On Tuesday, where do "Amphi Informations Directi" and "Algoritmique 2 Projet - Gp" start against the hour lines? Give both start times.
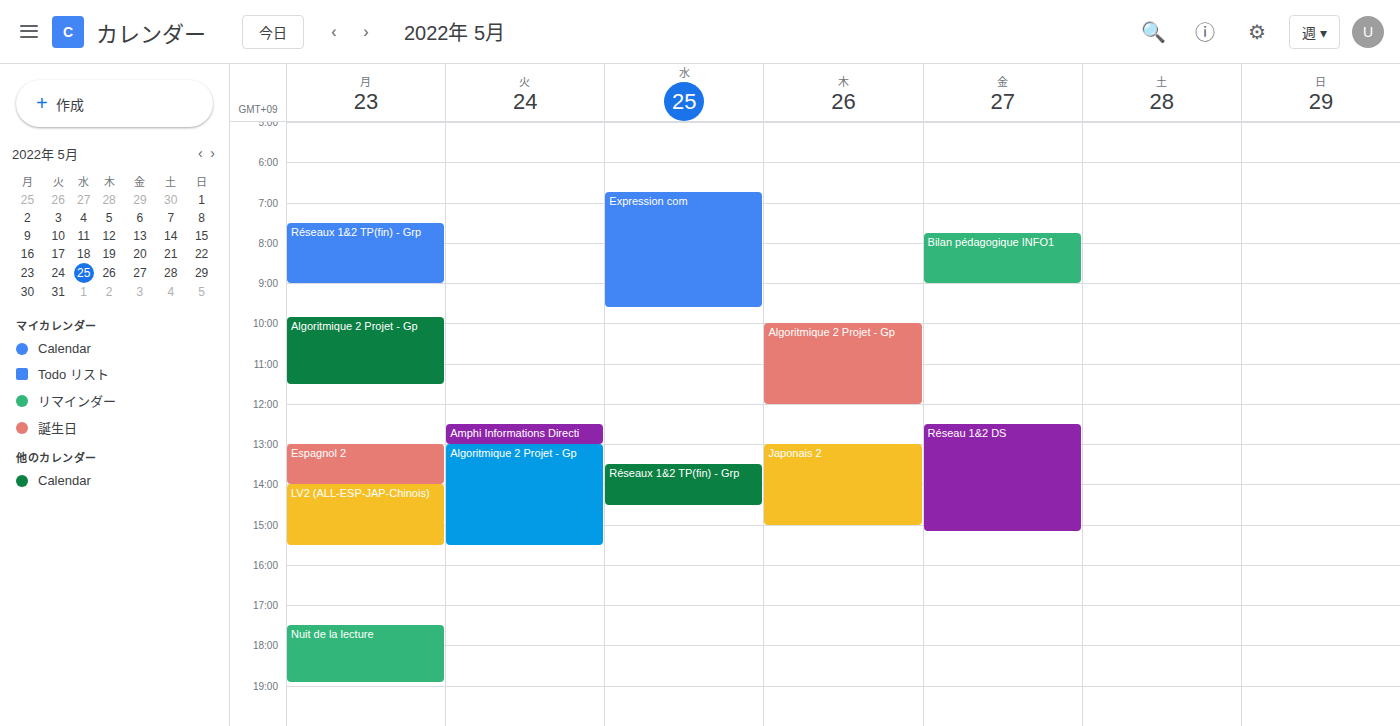
"Amphi Informations Directi": 12:30 PM, halfway between the 12 PM and 1 PM lines. "Algoritmique 2 Projet - Gp": 1:00 PM, exactly on the 1 PM line.